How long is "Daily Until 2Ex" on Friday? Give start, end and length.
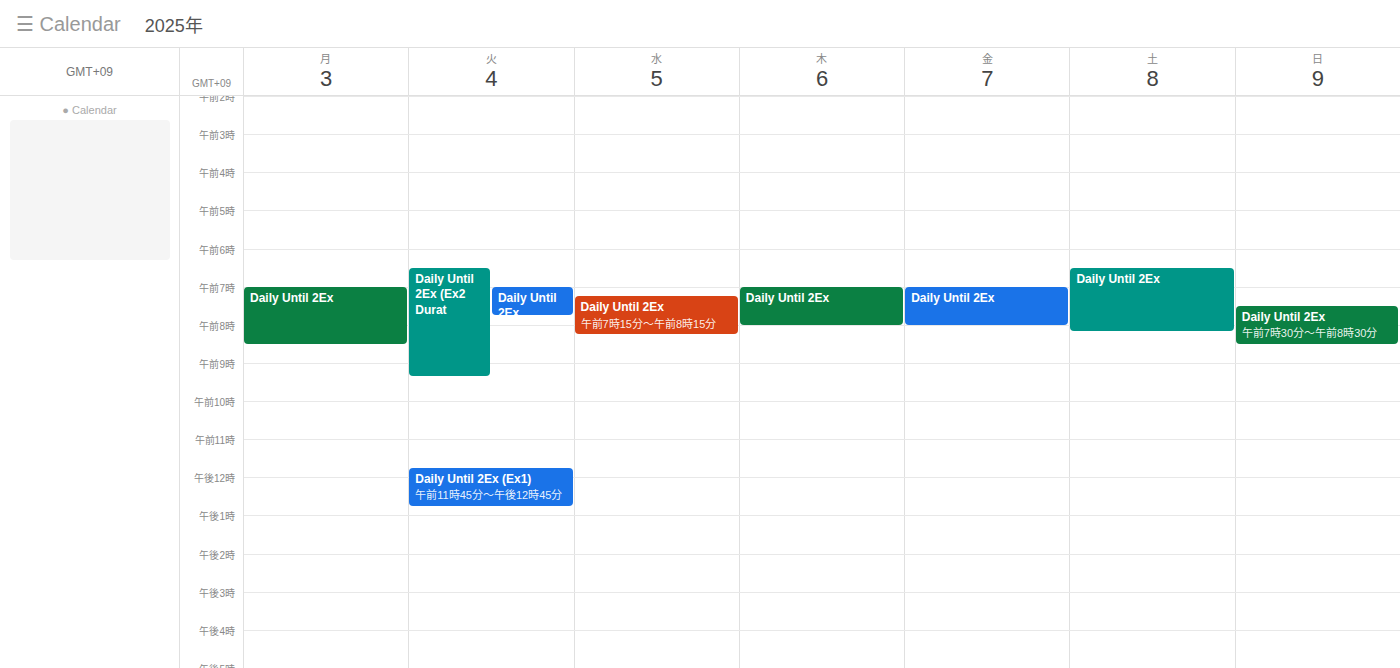
7:00 AM to 8:00 AM, 1 hour